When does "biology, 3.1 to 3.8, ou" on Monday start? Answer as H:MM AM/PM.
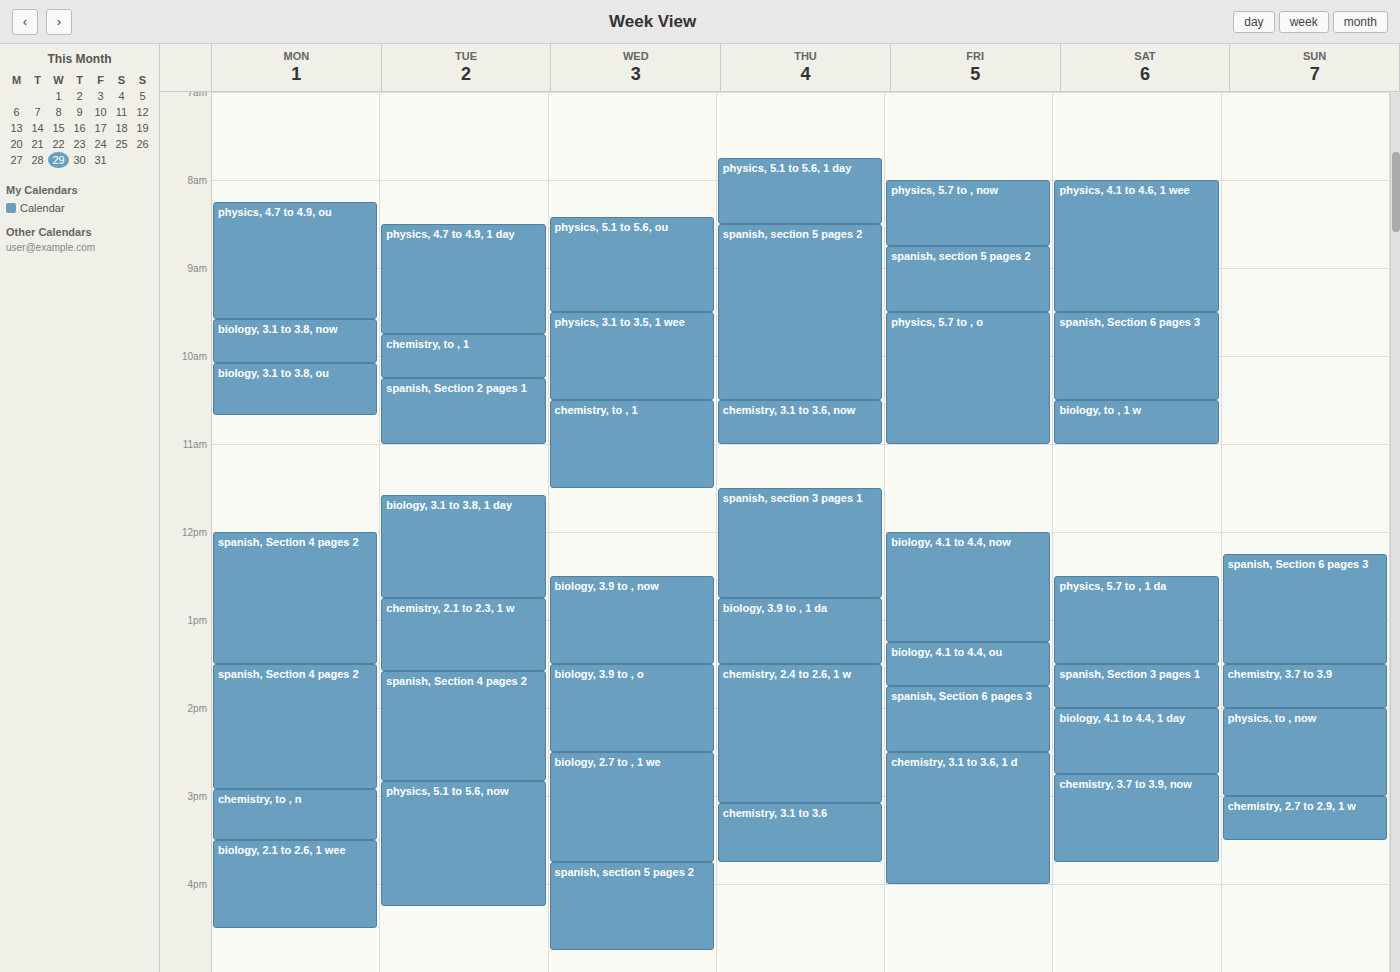
10:05 AM